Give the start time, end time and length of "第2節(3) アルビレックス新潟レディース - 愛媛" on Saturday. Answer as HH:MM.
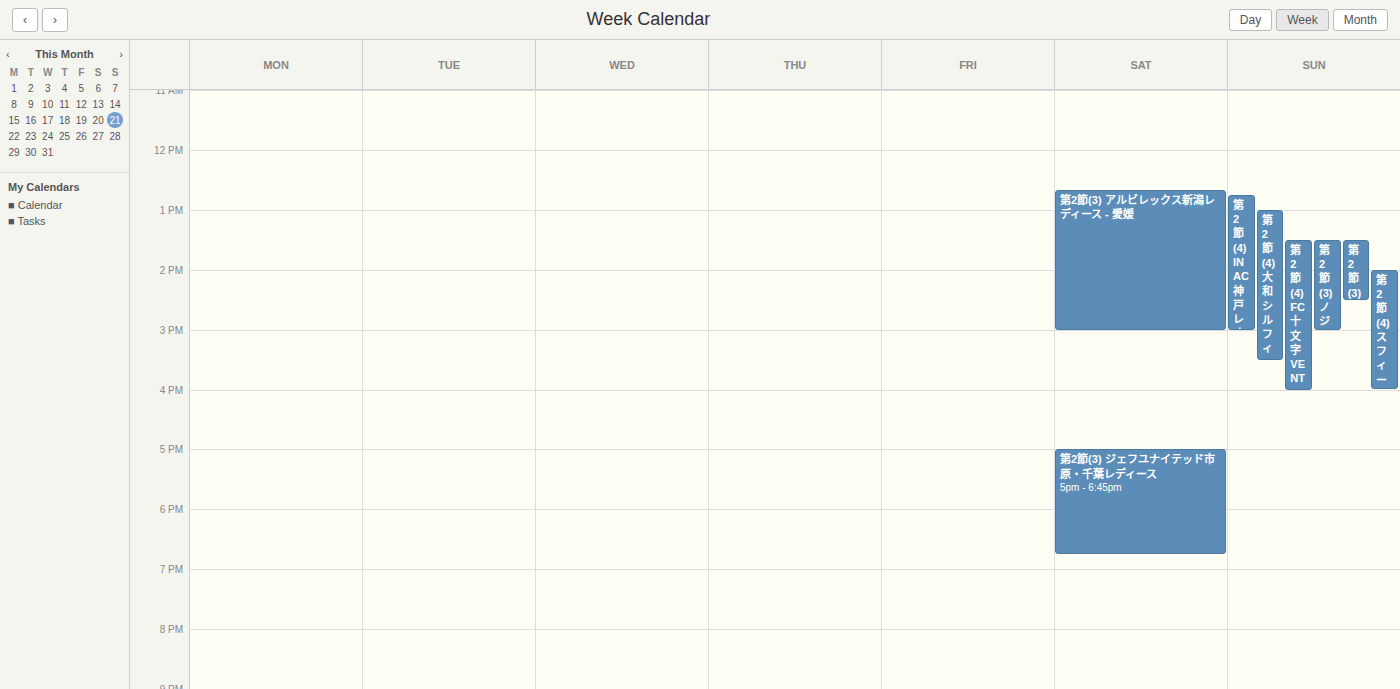
12:40 to 15:00, 2 hours 20 minutes